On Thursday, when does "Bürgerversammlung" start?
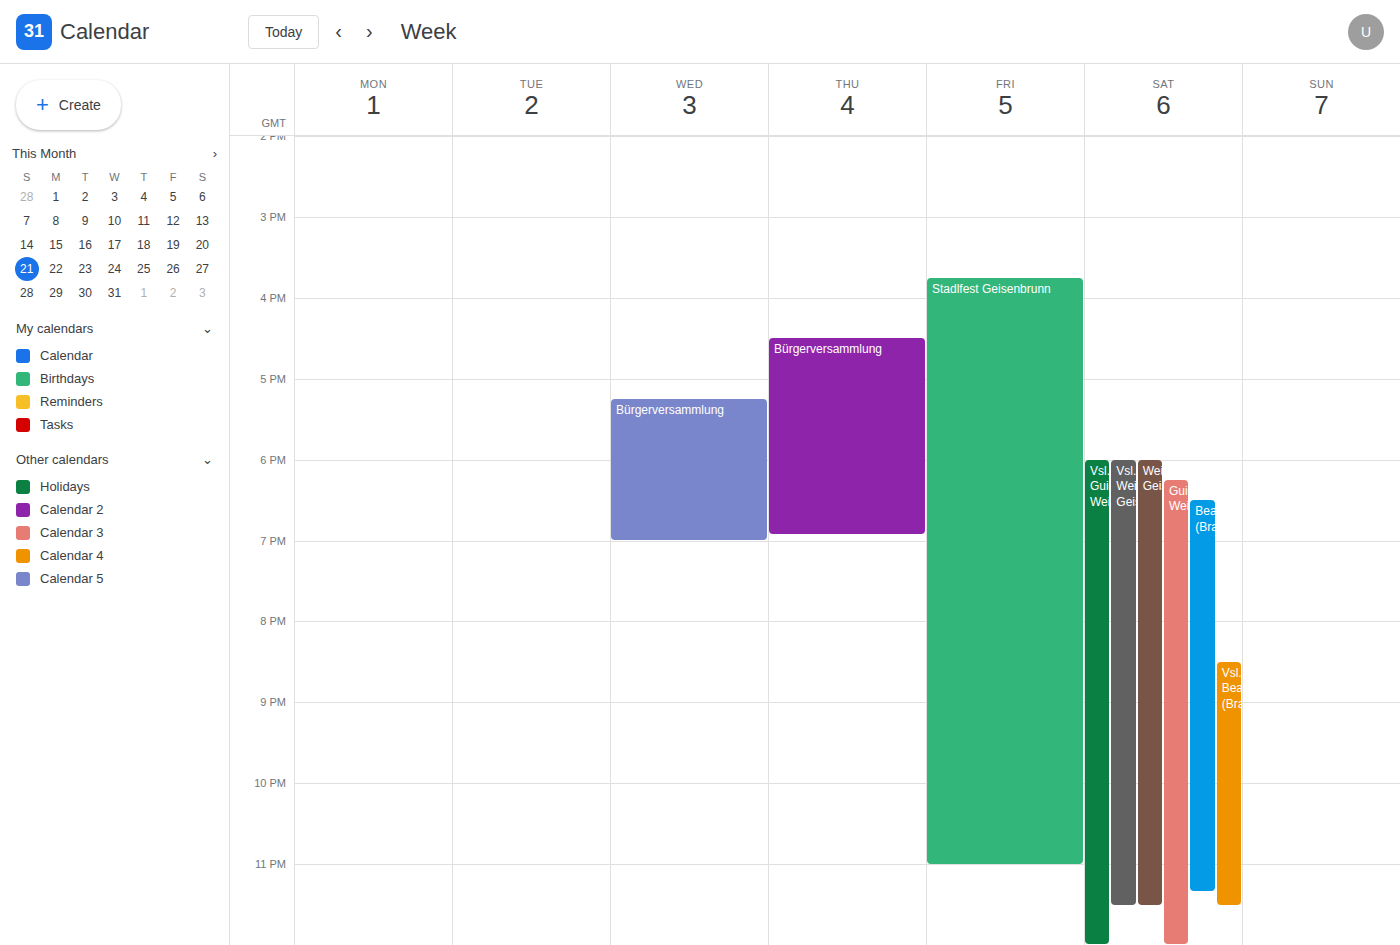
4:30 PM